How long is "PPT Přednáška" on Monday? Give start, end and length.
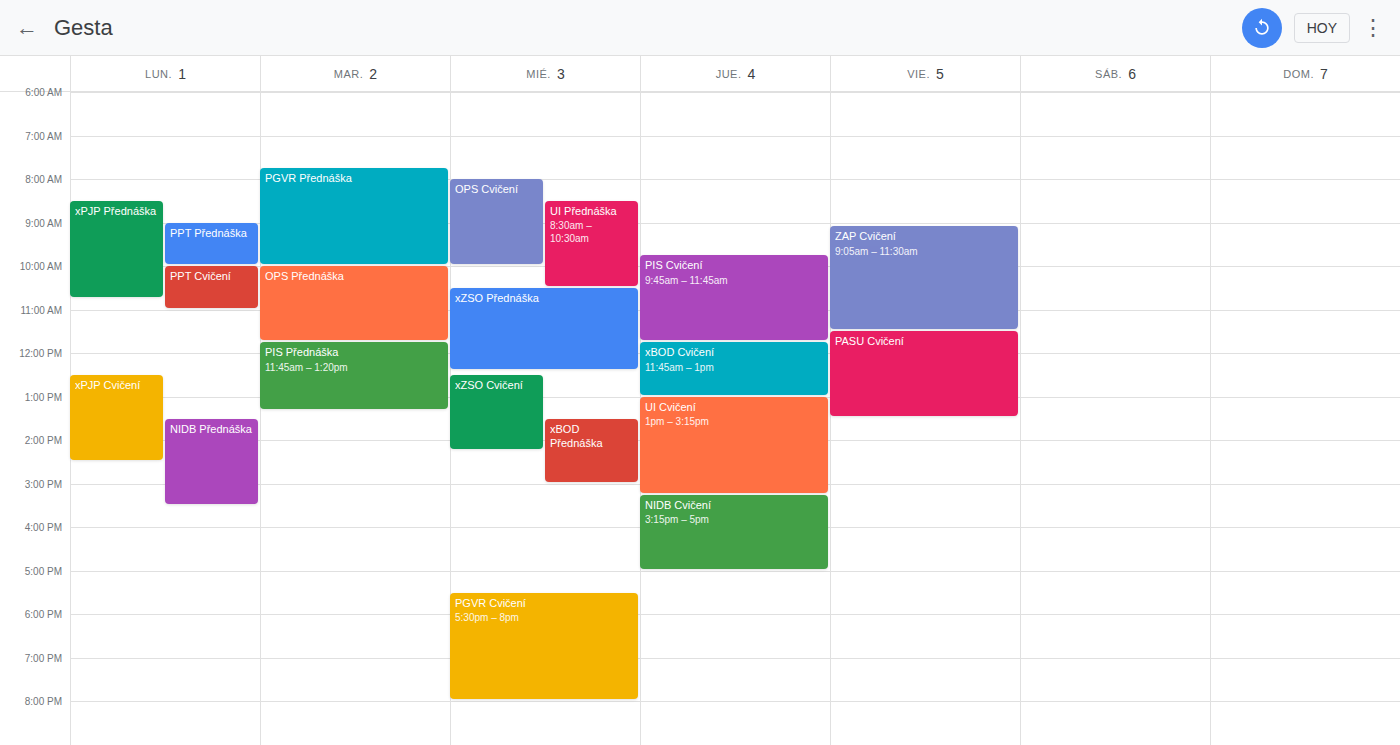
9:00 AM to 10:00 AM, 1 hour